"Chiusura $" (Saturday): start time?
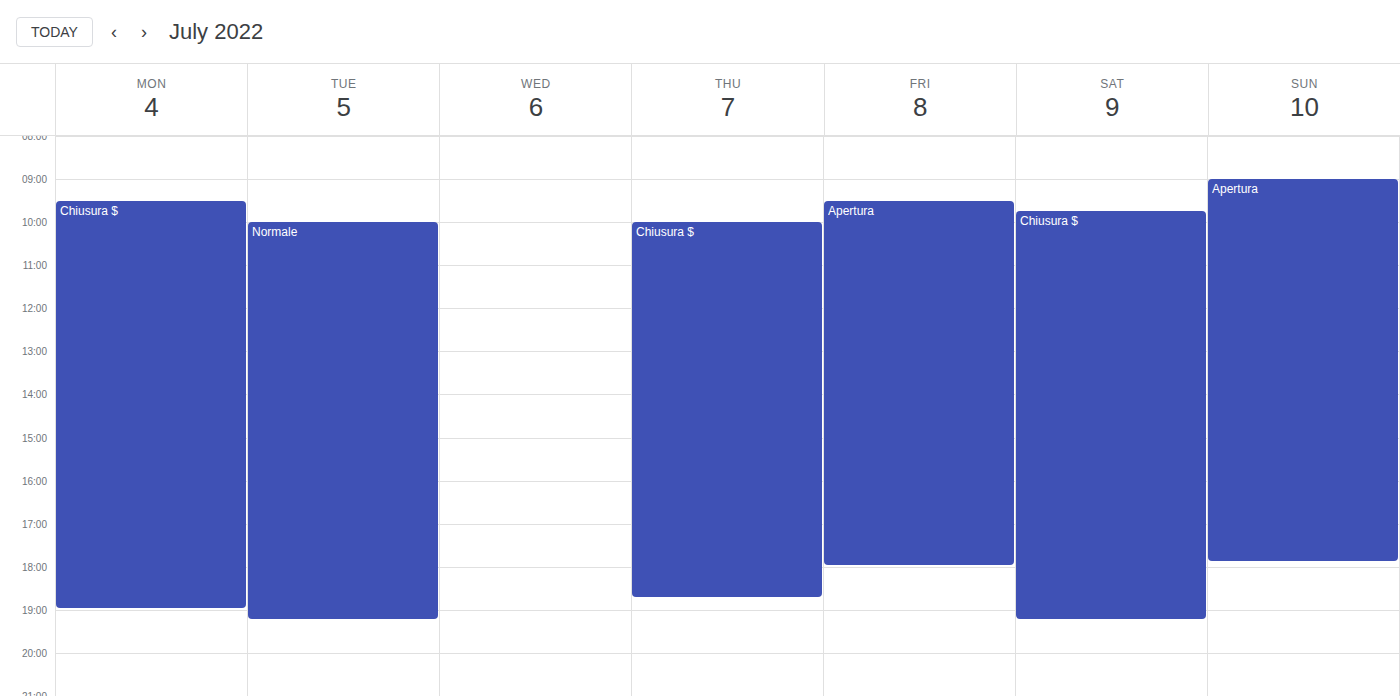
9:45 AM